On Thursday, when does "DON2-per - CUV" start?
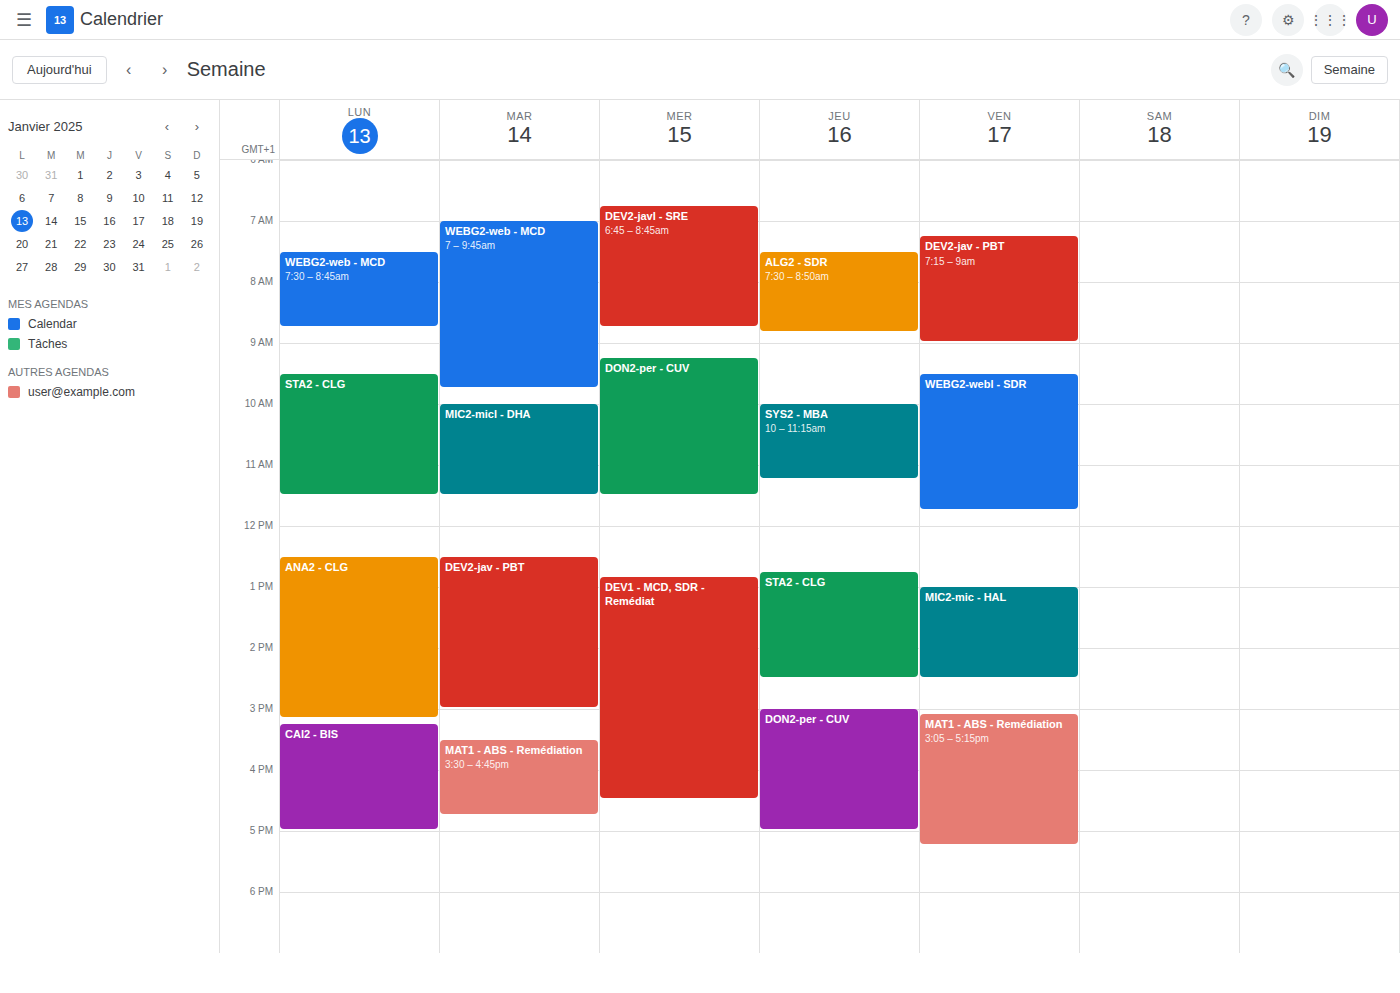
3:00 PM